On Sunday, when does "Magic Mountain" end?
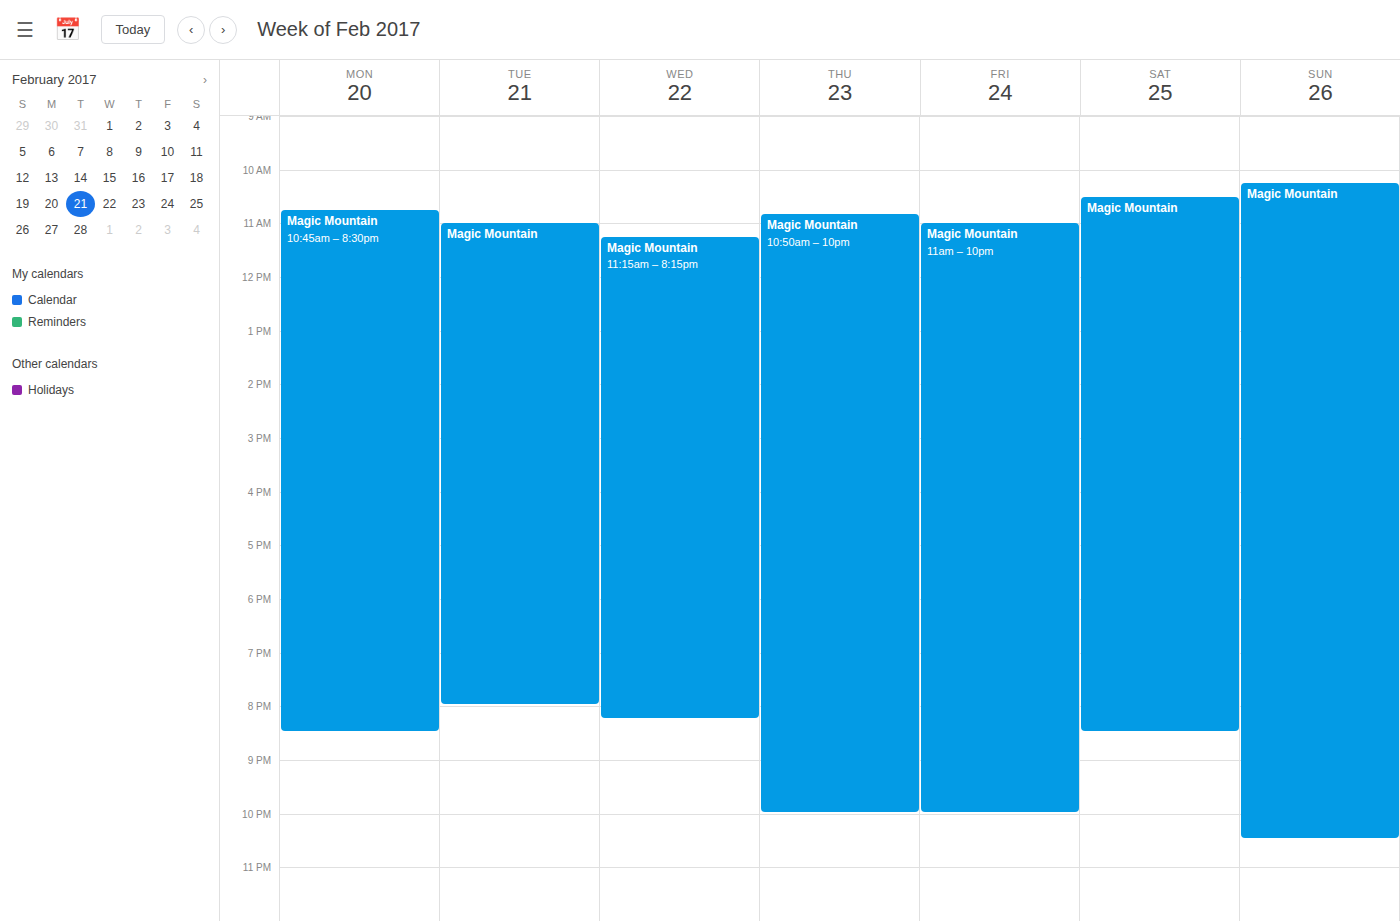
10:30 PM